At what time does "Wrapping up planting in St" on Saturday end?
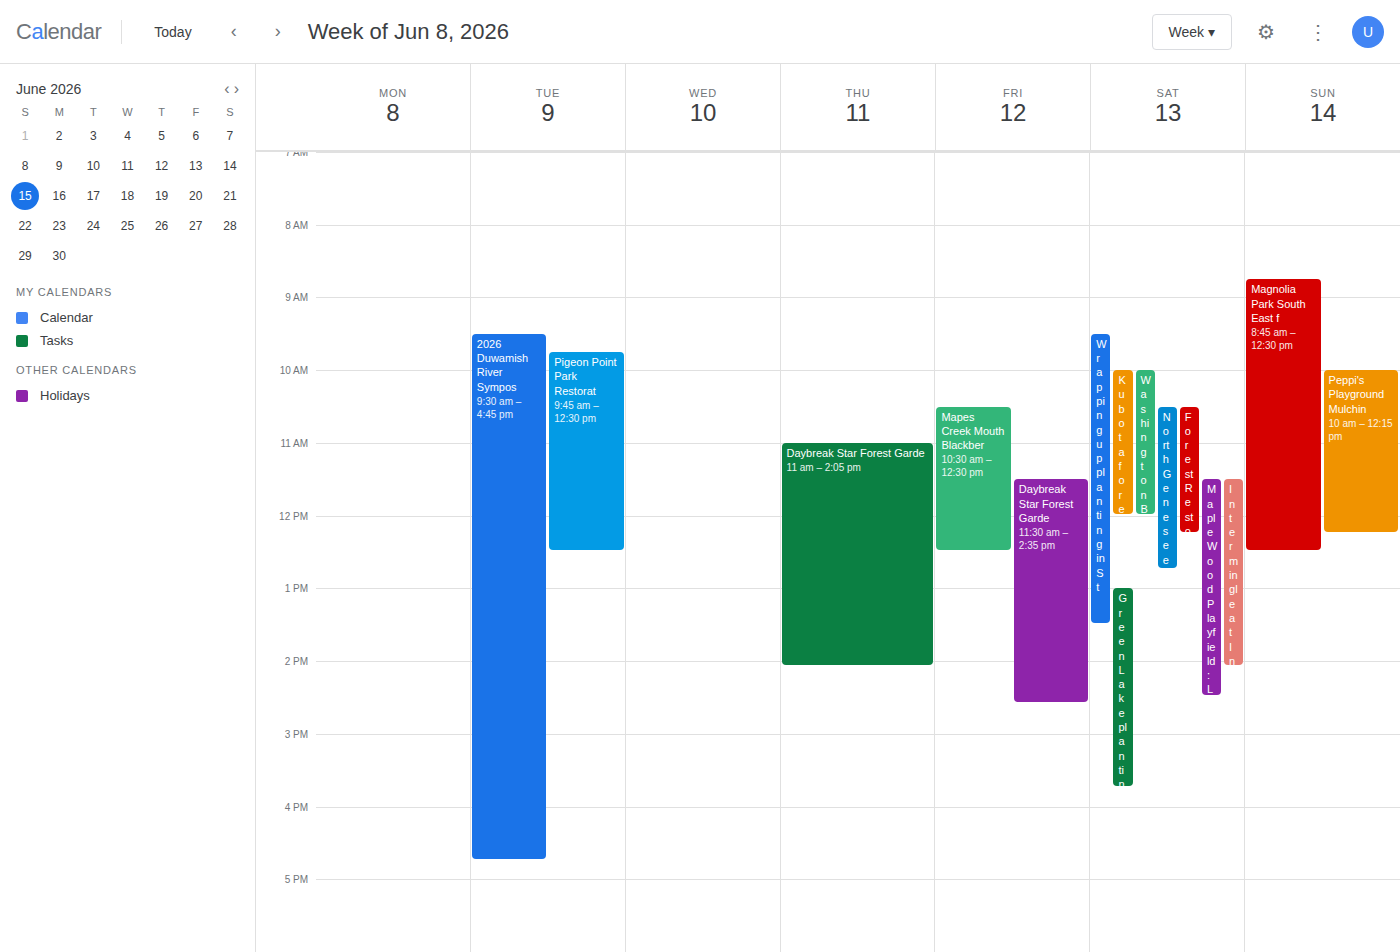
13:30